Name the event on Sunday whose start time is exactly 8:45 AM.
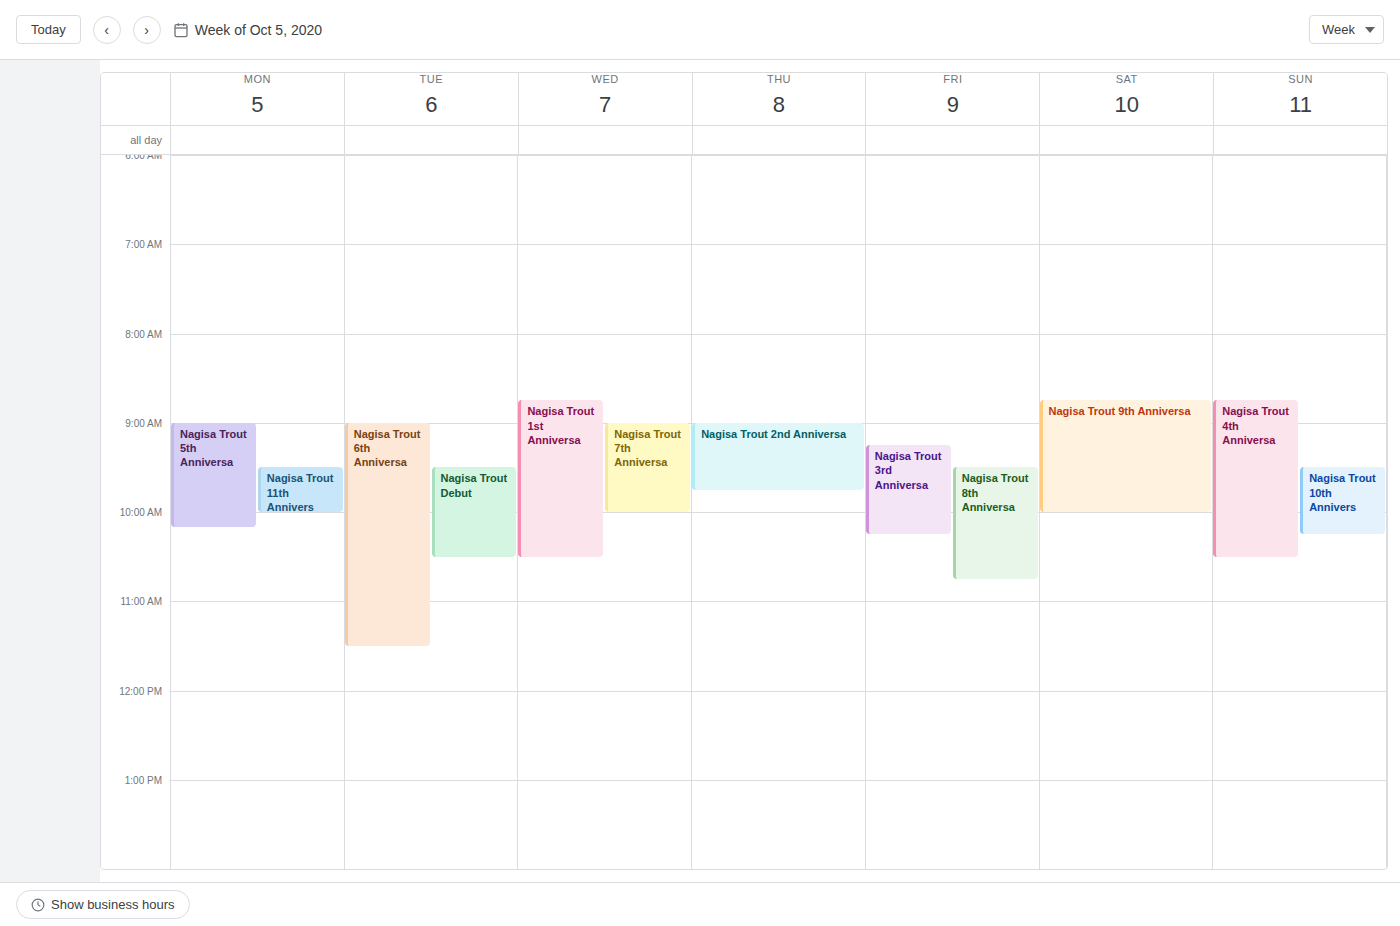
"Nagisa Trout 4th Anniversa"